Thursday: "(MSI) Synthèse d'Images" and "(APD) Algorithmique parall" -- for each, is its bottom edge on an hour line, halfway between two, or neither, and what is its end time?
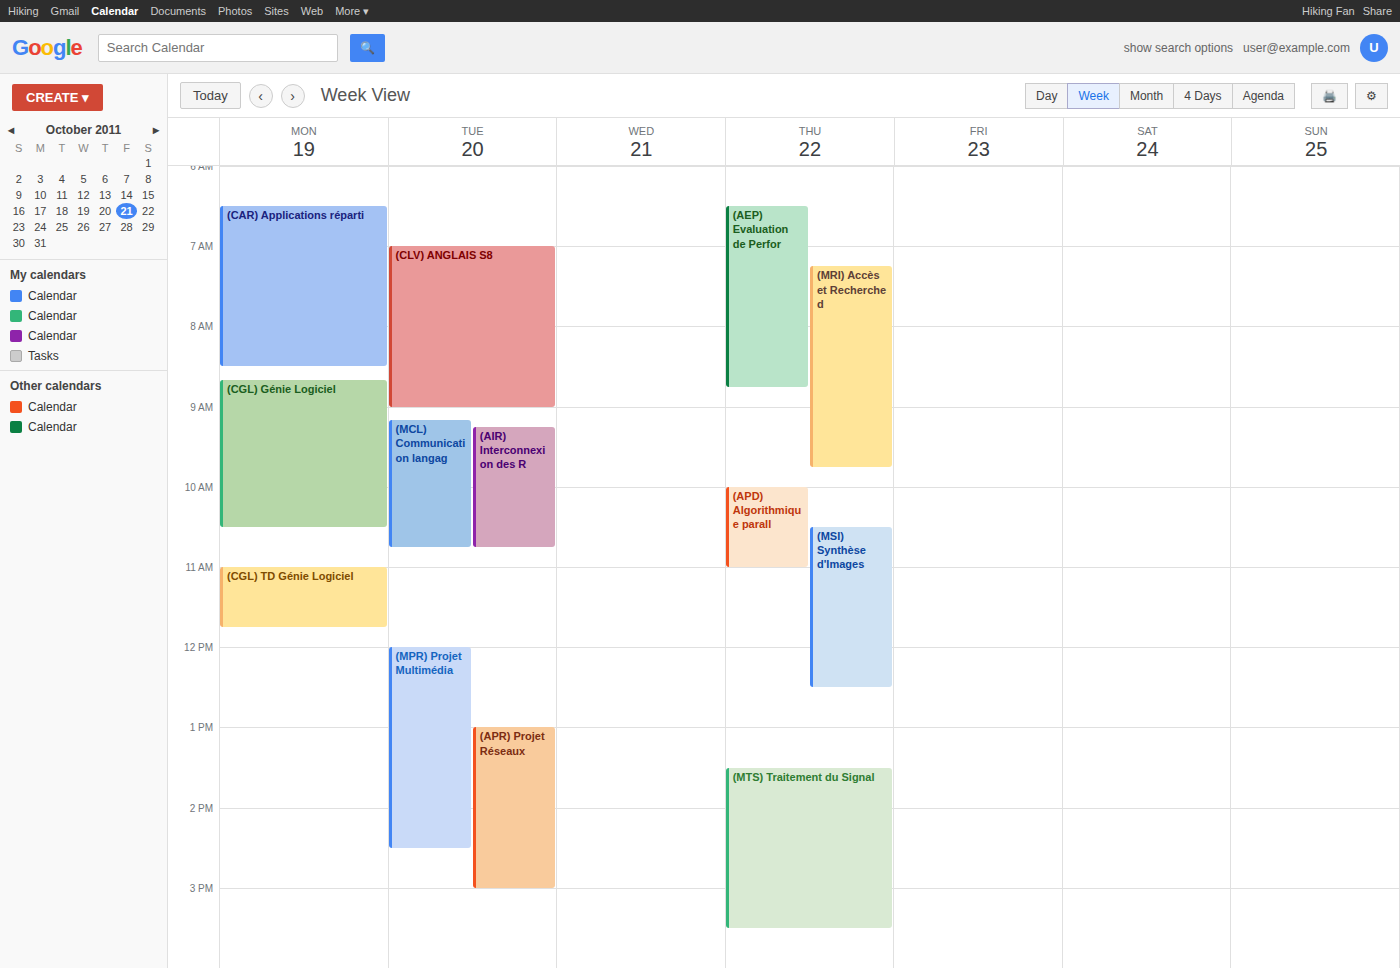
"(MSI) Synthèse d'Images": 12:30 PM, halfway between the 12 PM and 1 PM lines. "(APD) Algorithmique parall": 11:00 AM, exactly on the 11 AM line.